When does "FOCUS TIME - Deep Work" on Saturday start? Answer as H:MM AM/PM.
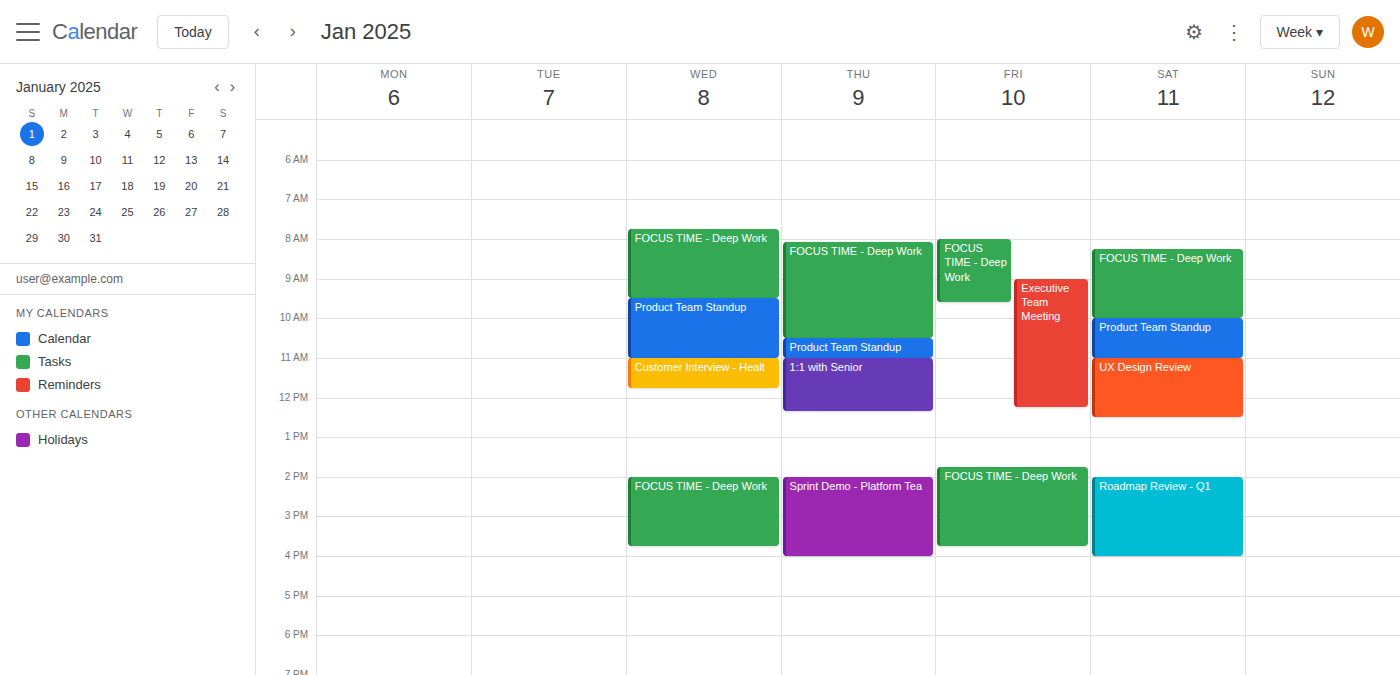
8:15 AM